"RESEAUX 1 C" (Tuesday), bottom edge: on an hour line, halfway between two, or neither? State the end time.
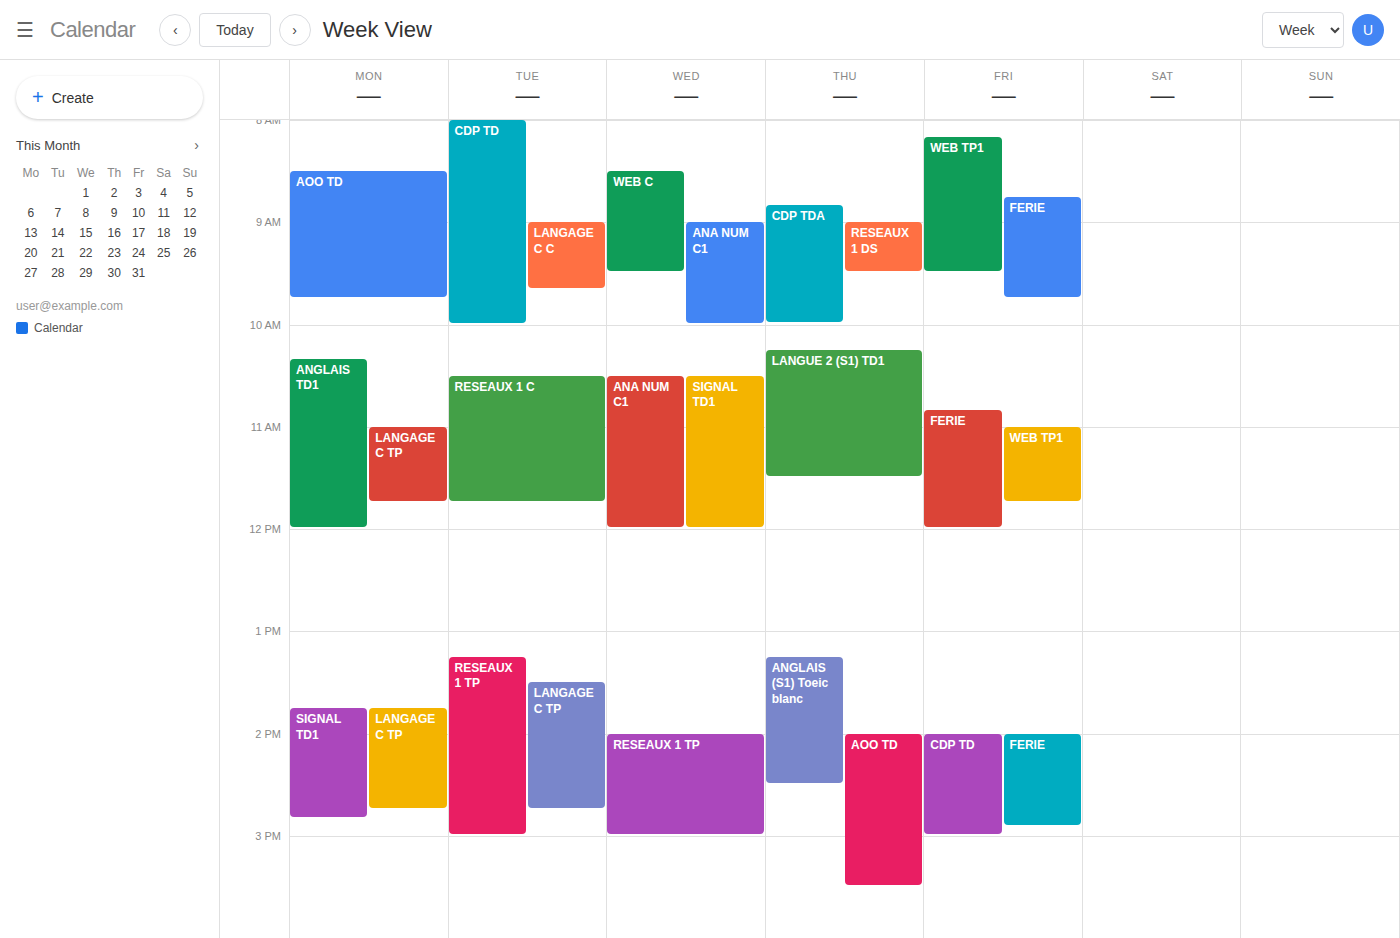
11:45 AM -- neither: three quarters of the way from the 11 AM line to the 12 PM line.